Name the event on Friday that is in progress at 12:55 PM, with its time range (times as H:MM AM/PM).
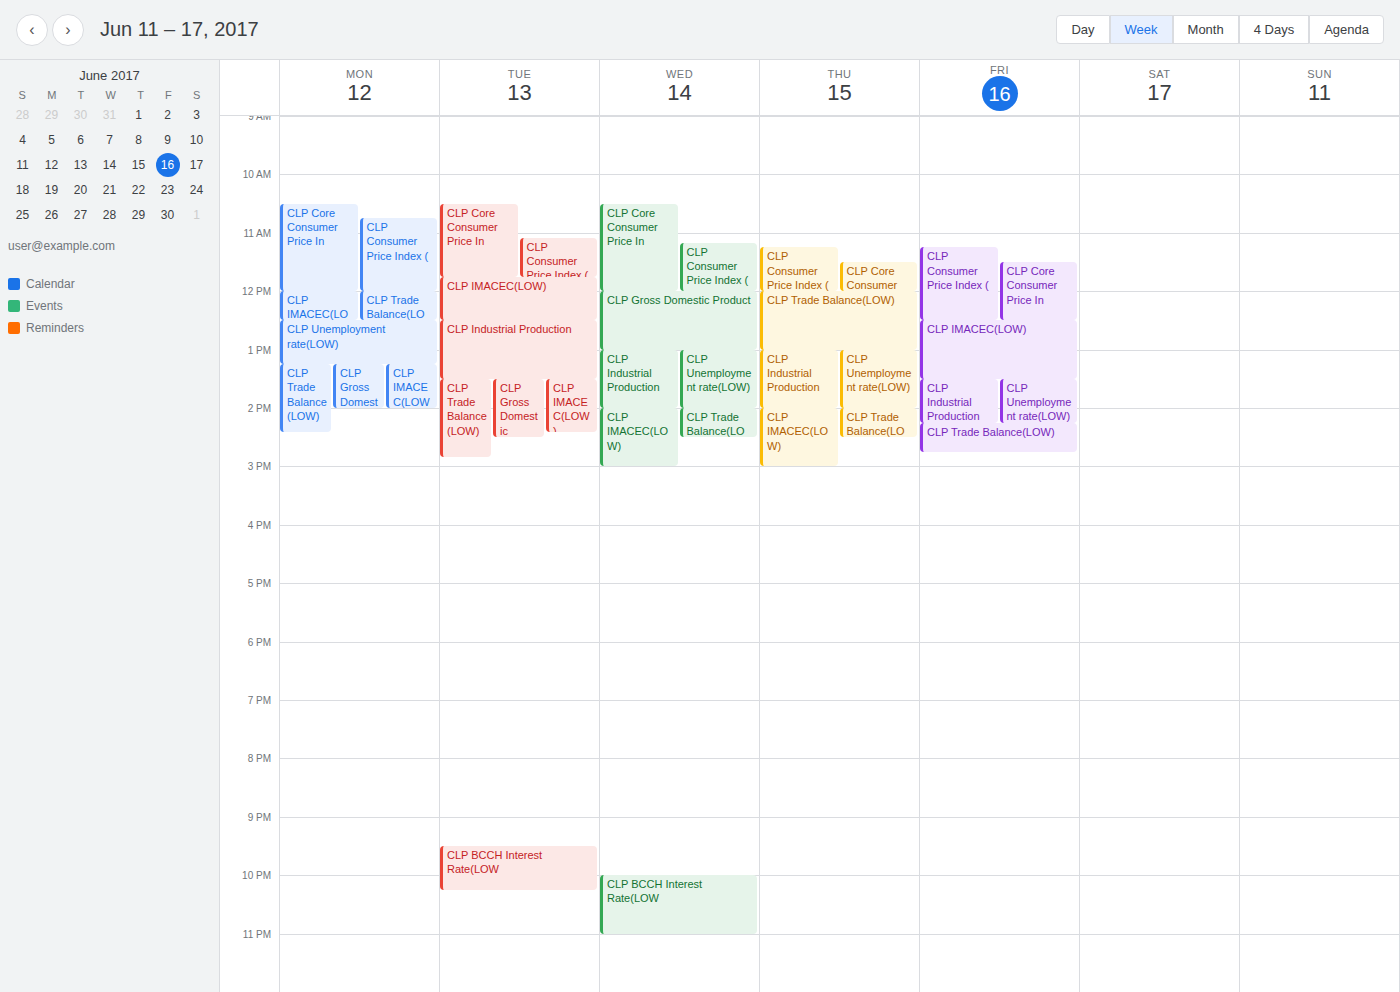
"CLP IMACEC(LOW)", 12:30 PM to 1:30 PM